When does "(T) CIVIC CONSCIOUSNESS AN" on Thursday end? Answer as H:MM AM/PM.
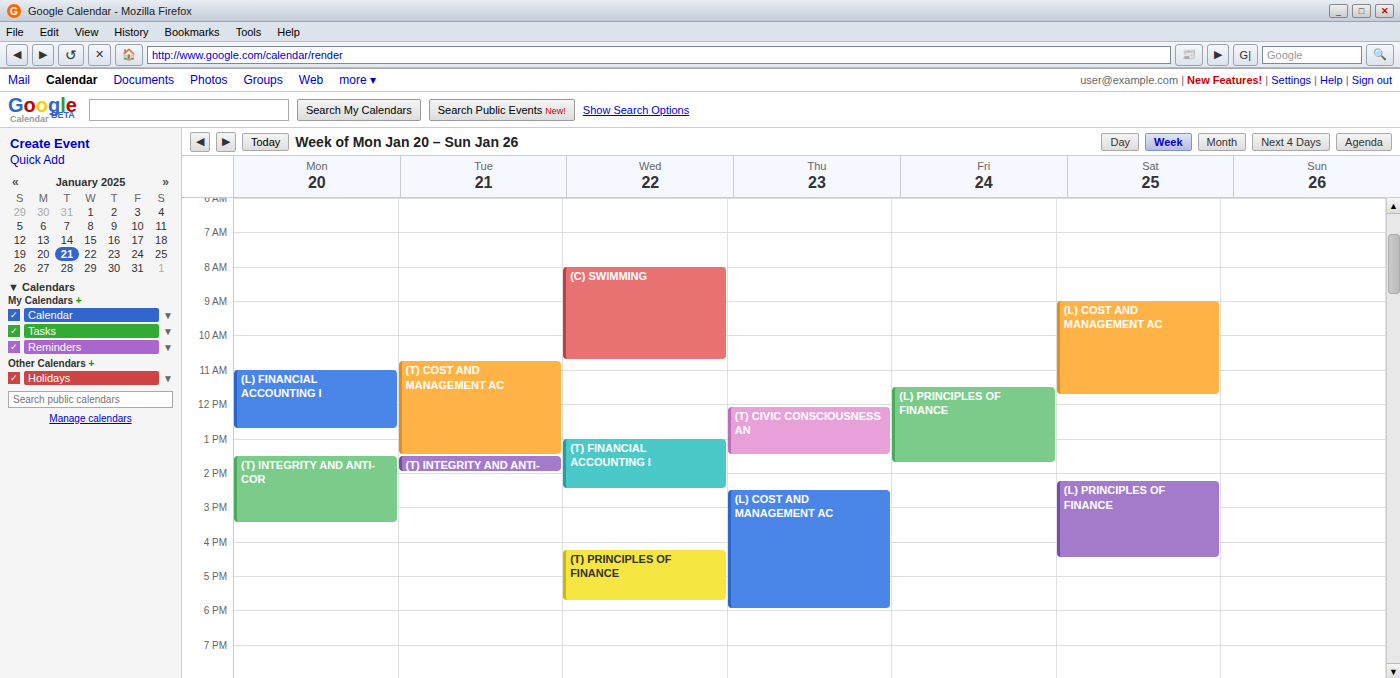
1:30 PM